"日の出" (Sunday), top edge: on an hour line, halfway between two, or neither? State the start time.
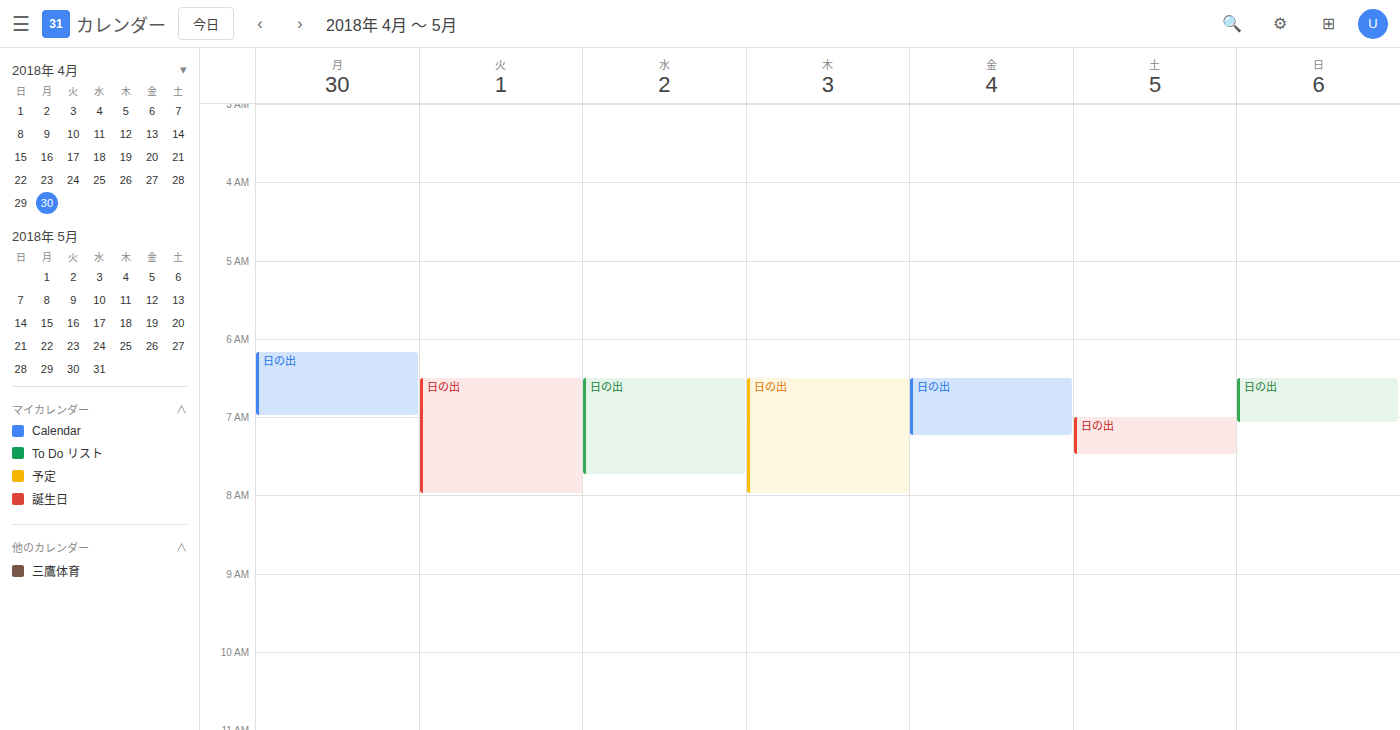
06:30 -- halfway between the 06:00 and 07:00 lines.